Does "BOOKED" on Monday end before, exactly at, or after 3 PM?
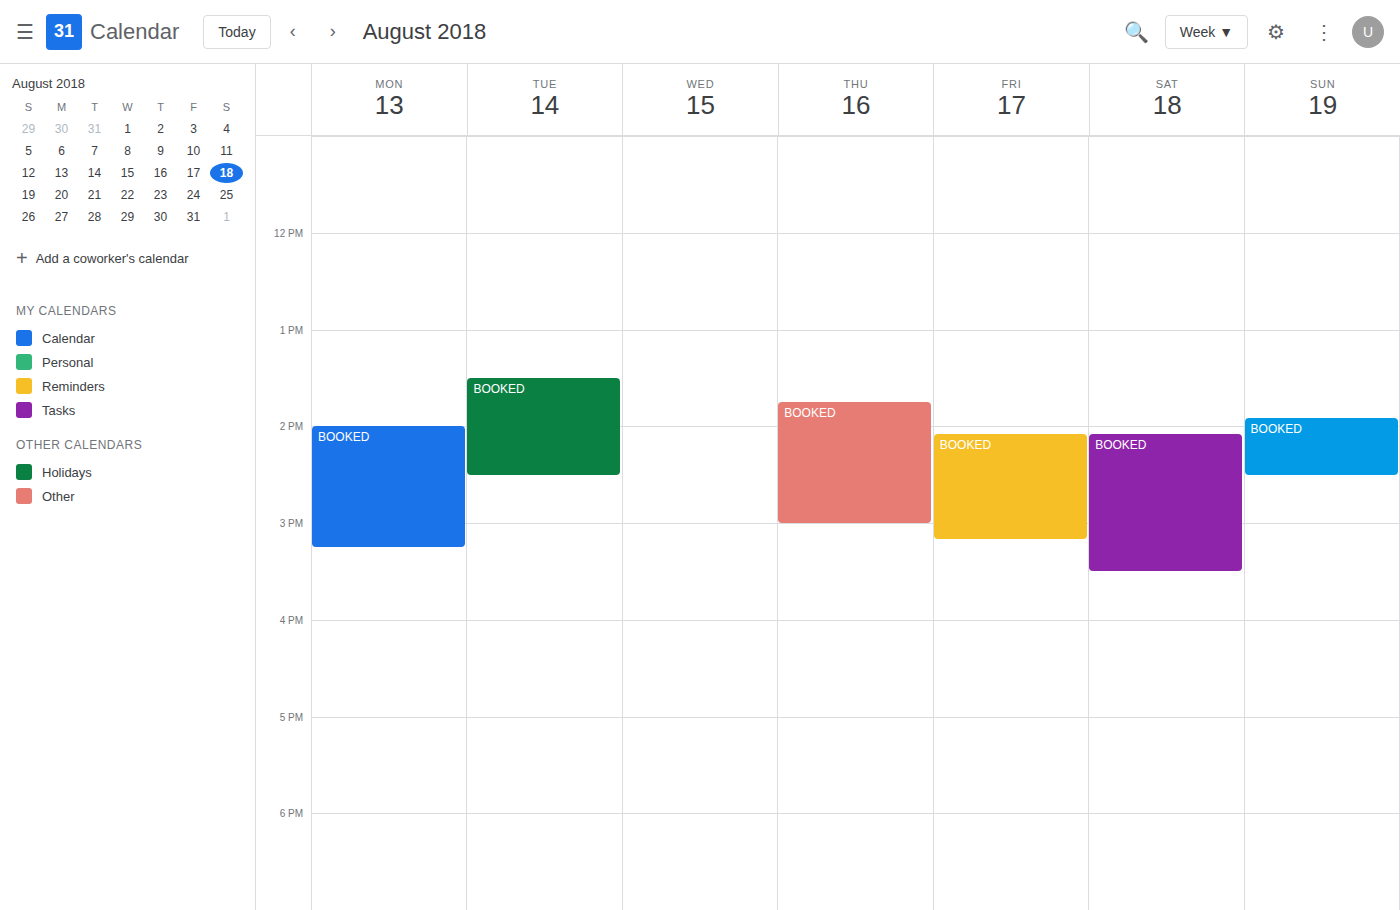
3:15 PM -- after 3 PM, 15 minutes below the 3 PM line.